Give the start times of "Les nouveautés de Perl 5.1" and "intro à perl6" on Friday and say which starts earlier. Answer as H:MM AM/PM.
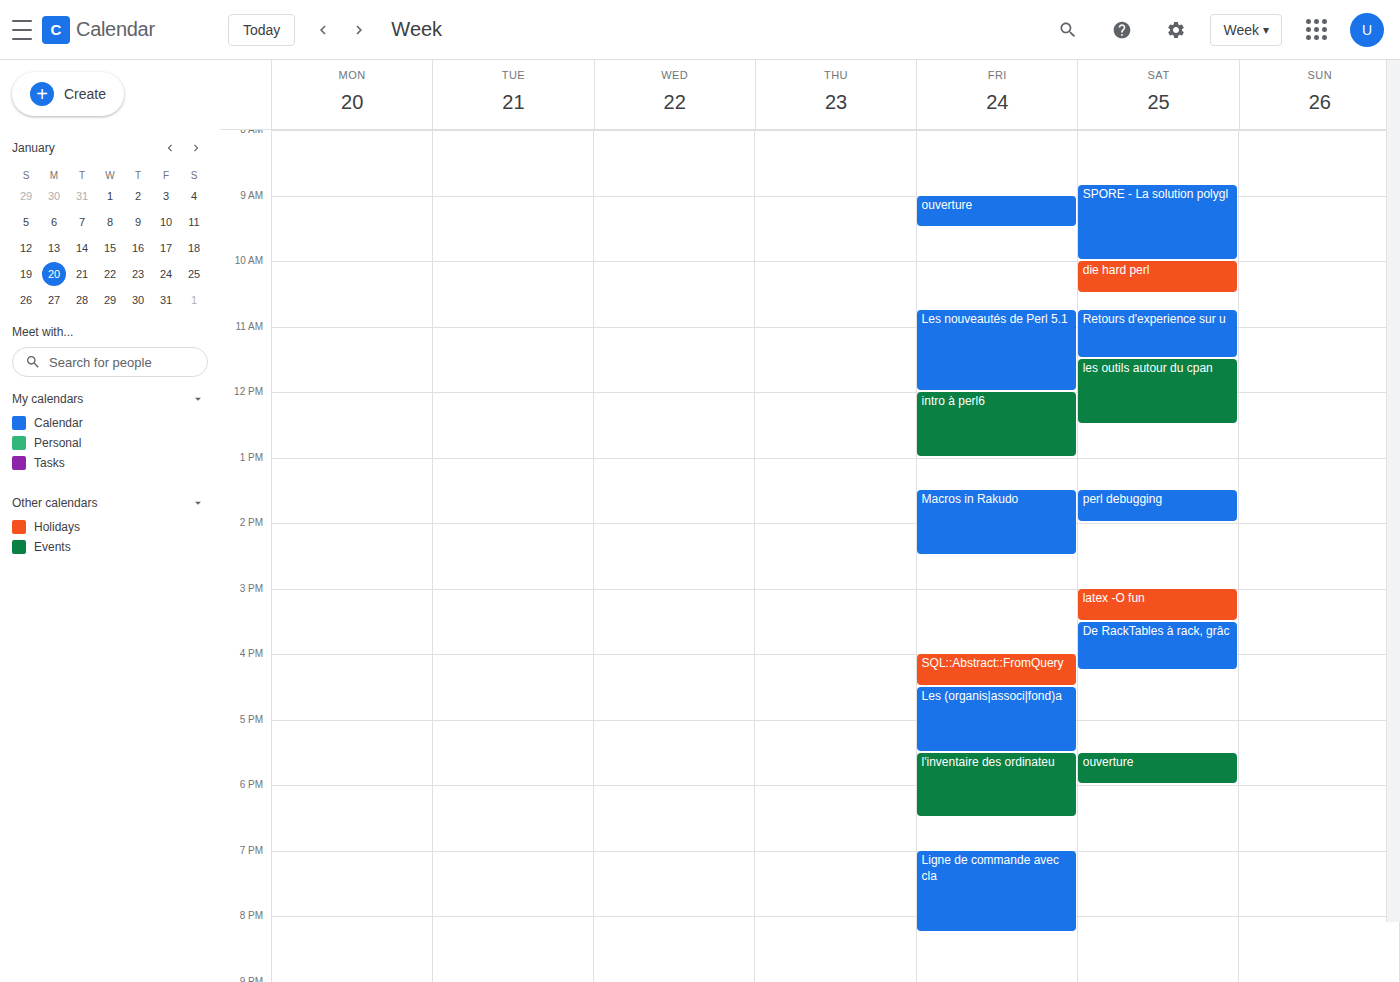
"Les nouveautés de Perl 5.1" 10:45 AM; "intro à perl6" 12:00 PM.